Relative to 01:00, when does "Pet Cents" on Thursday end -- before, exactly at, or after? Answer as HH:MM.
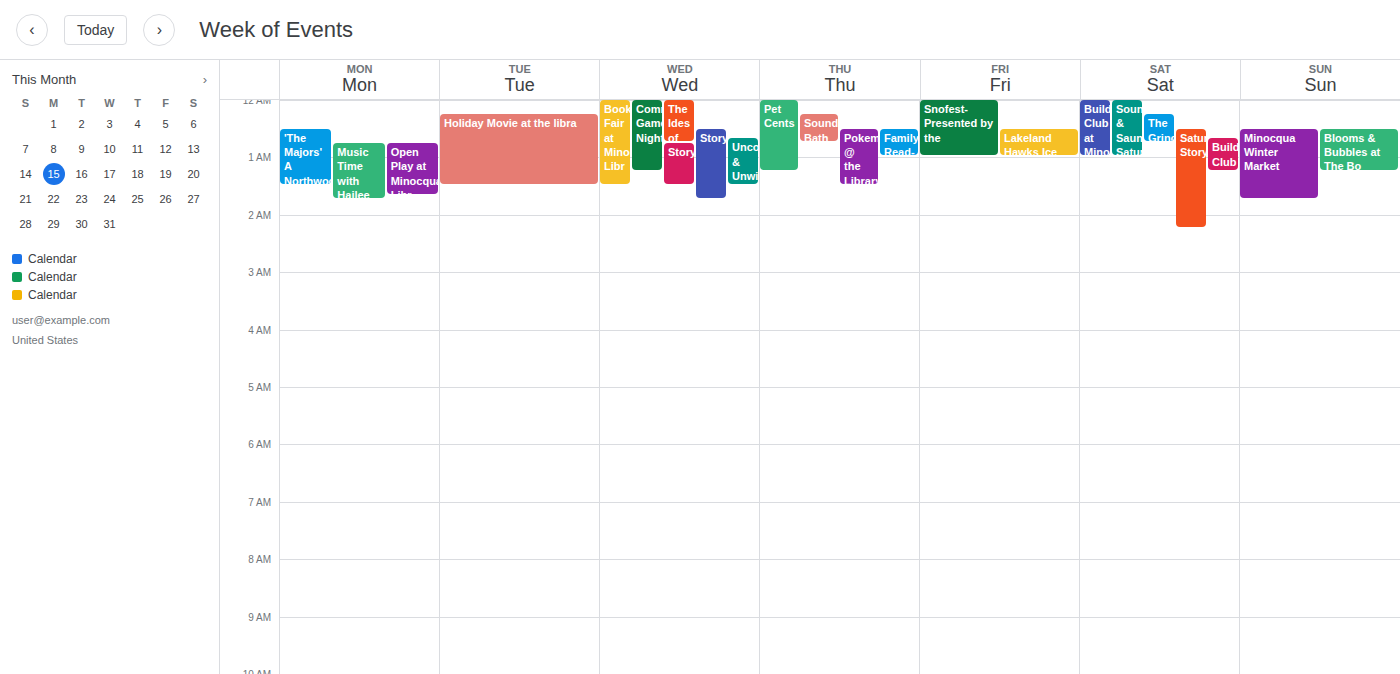
01:15 -- after 01:00, 15 minutes below the 01:00 line.